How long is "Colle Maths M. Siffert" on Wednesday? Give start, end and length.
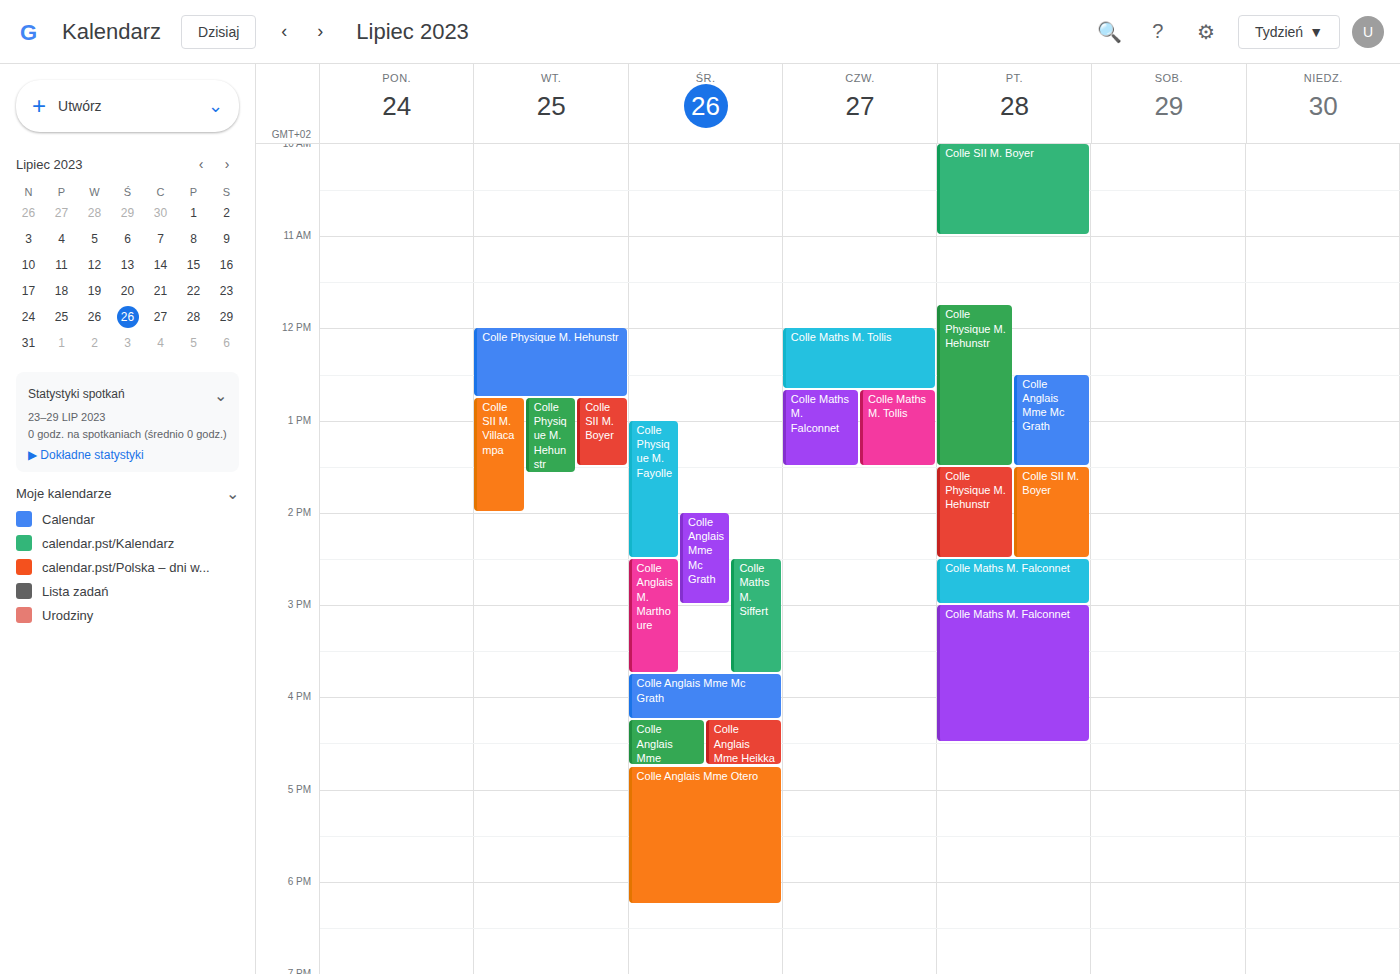
2:30 PM to 3:45 PM, 1 hour 15 minutes